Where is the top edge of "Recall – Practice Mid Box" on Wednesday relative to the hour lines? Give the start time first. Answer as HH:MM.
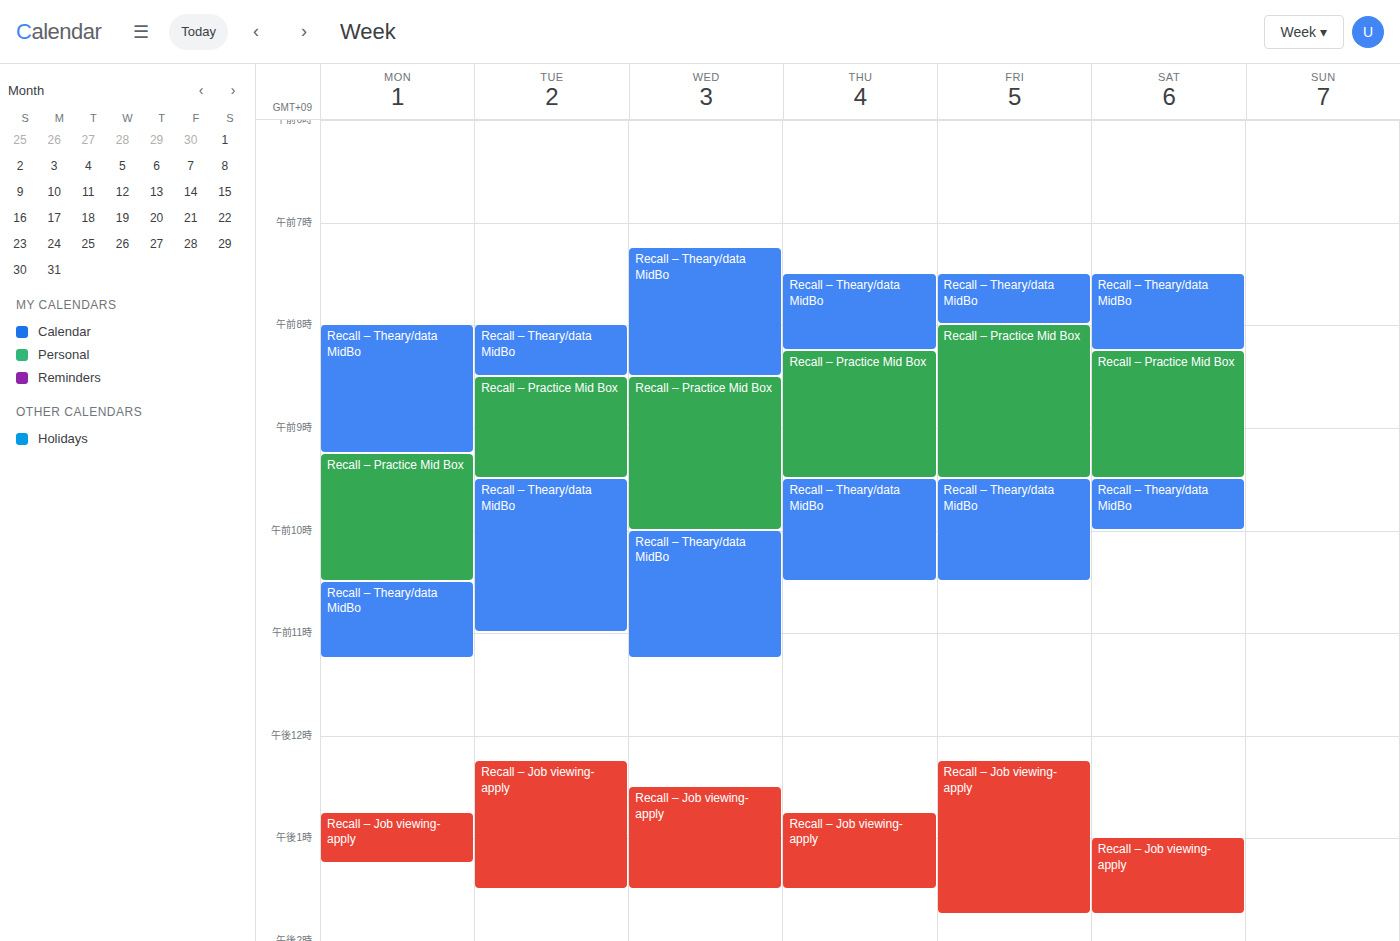
08:30 -- halfway between the 08:00 and 09:00 lines.